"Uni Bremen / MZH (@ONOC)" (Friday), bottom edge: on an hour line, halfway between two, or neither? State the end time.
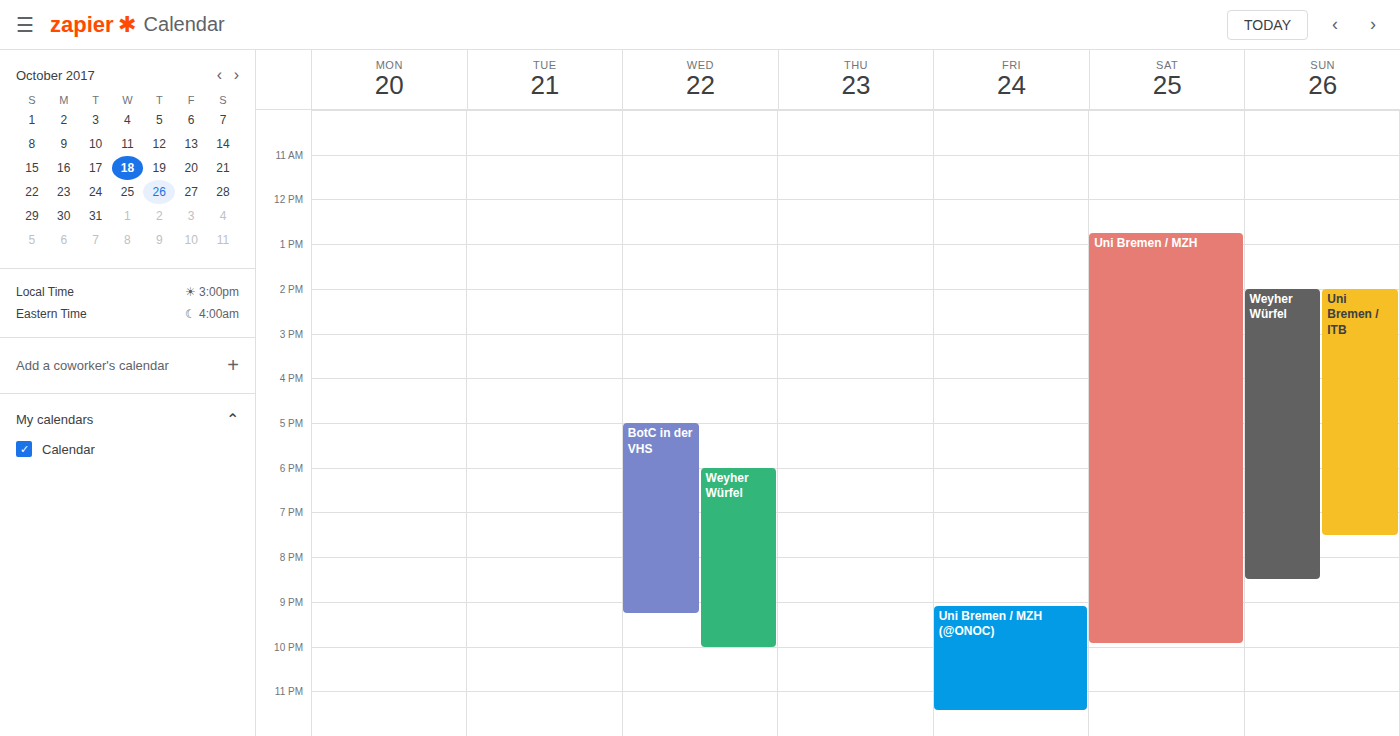
23:25 -- neither: 25 minutes below the 23:00 line and 35 minutes above the 24:00 line.